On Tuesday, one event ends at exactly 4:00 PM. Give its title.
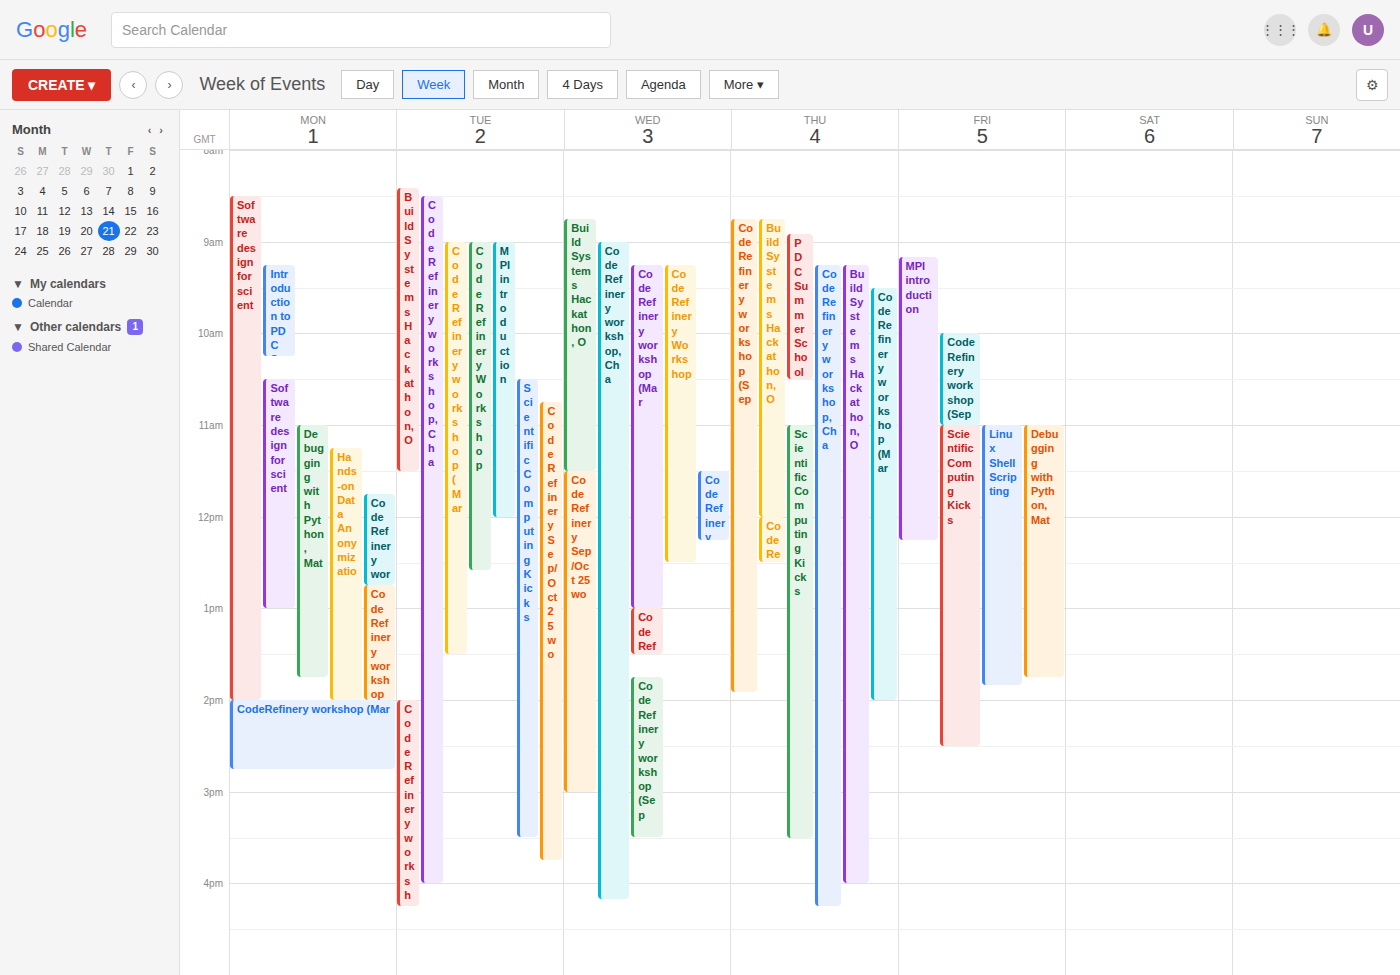
"CodeRefinery workshop, Cha"